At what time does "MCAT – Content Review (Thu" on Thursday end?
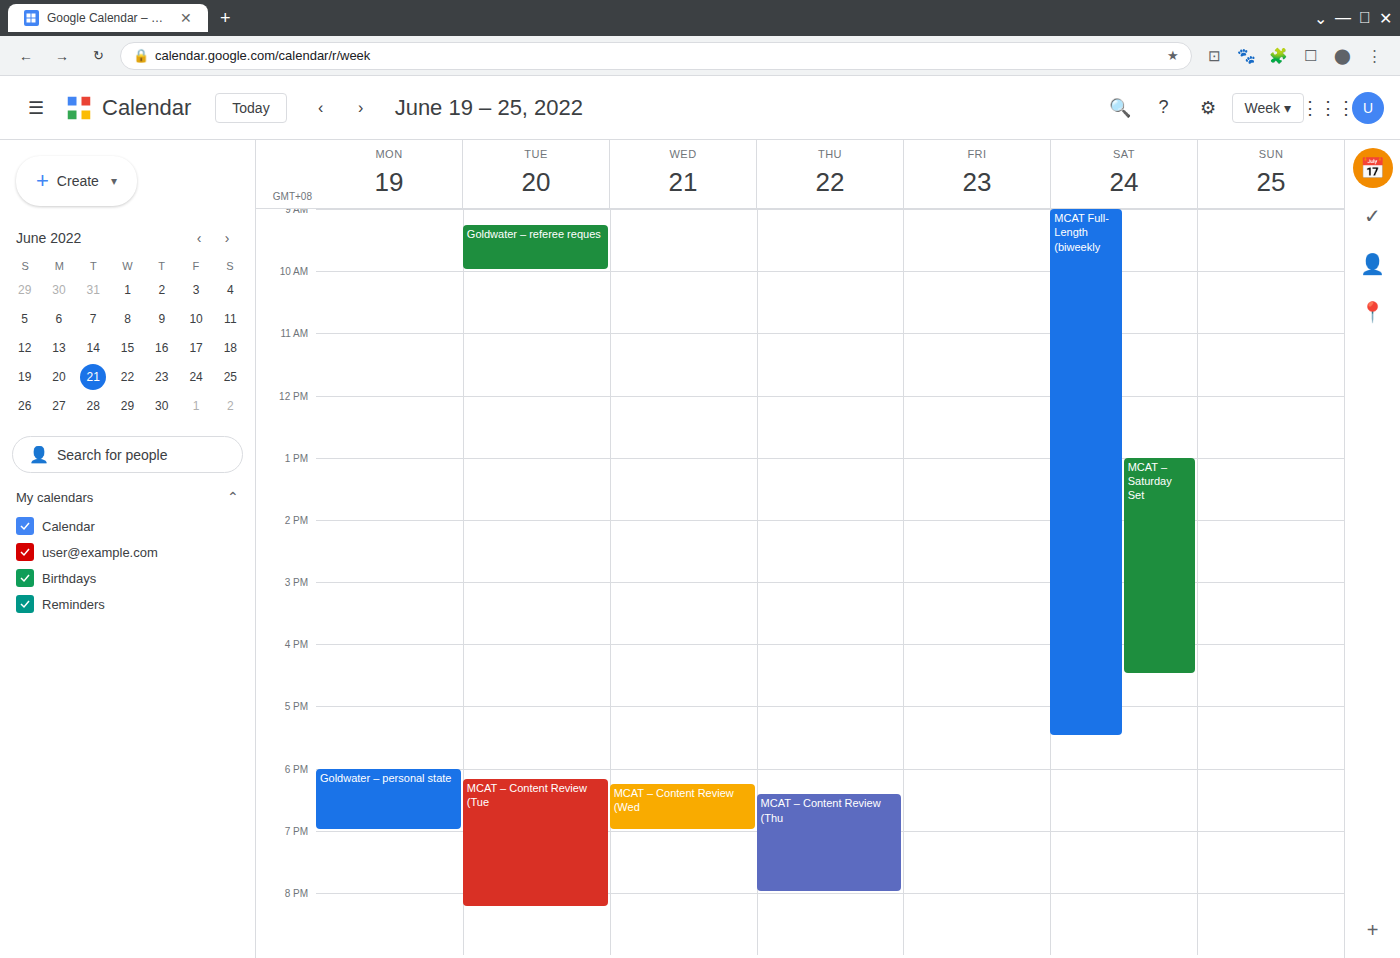
8:00 PM